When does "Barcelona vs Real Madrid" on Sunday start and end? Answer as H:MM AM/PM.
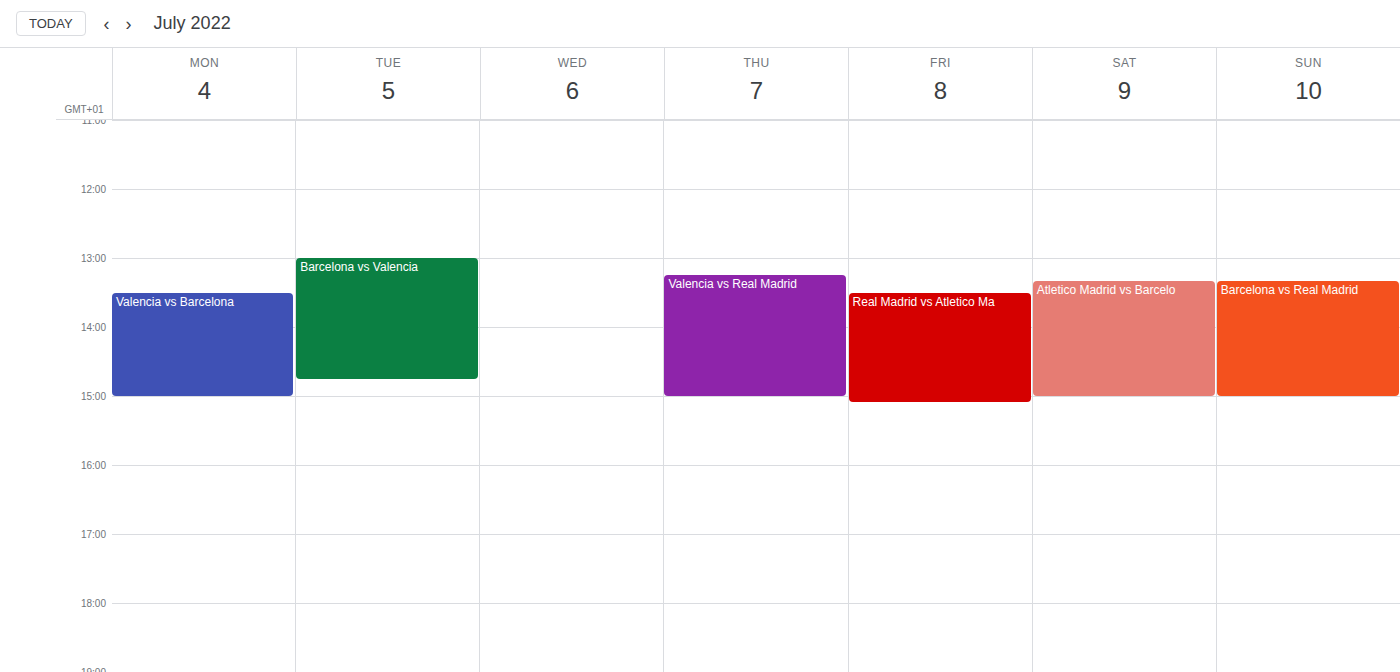
1:20 PM to 3:00 PM